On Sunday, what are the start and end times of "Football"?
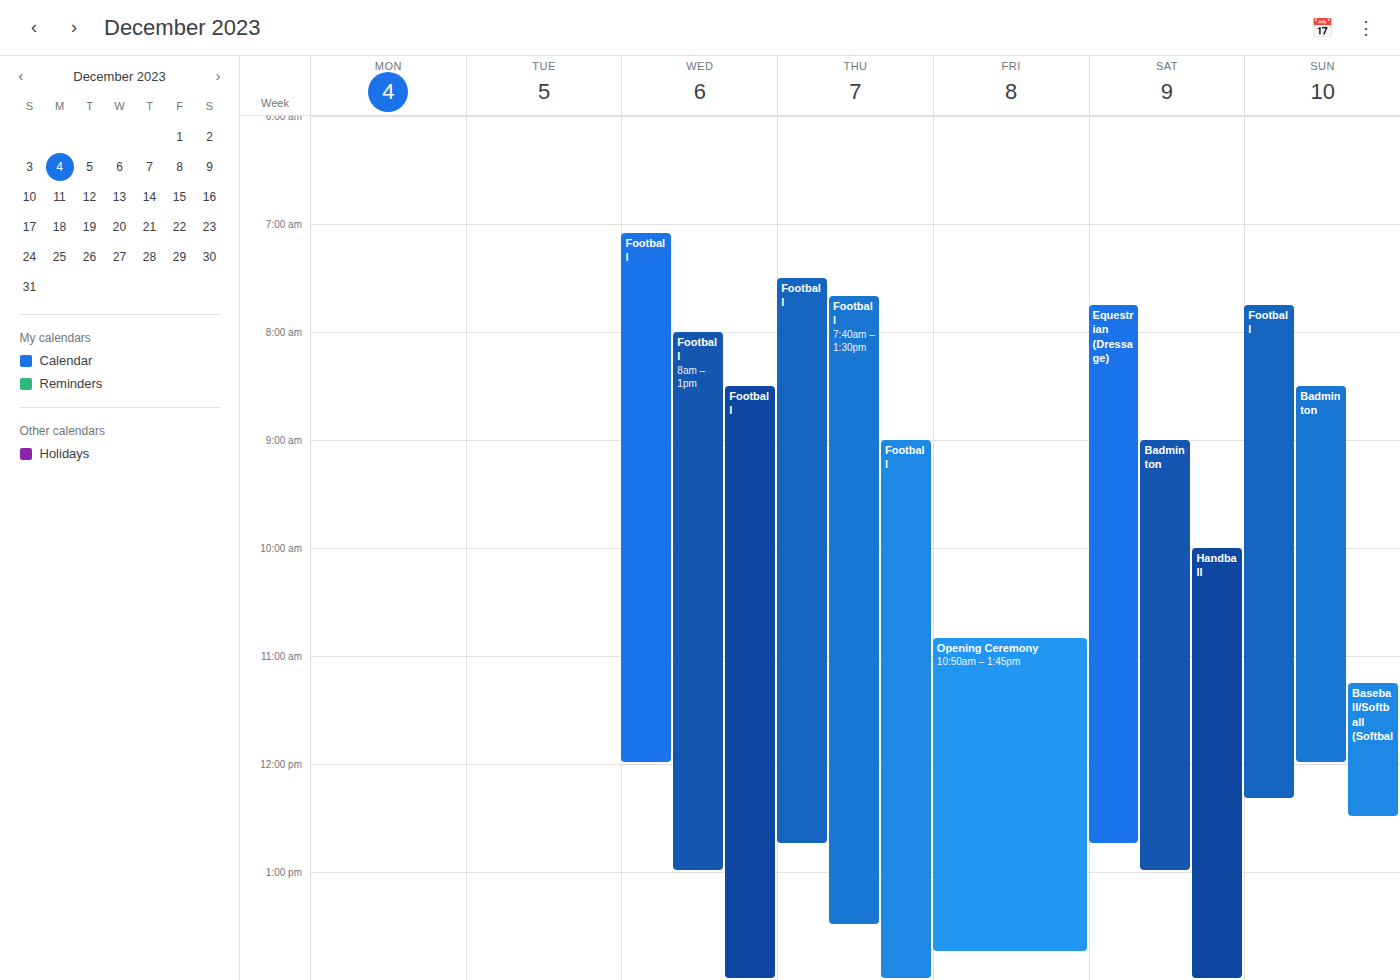
7:45 AM to 12:20 PM